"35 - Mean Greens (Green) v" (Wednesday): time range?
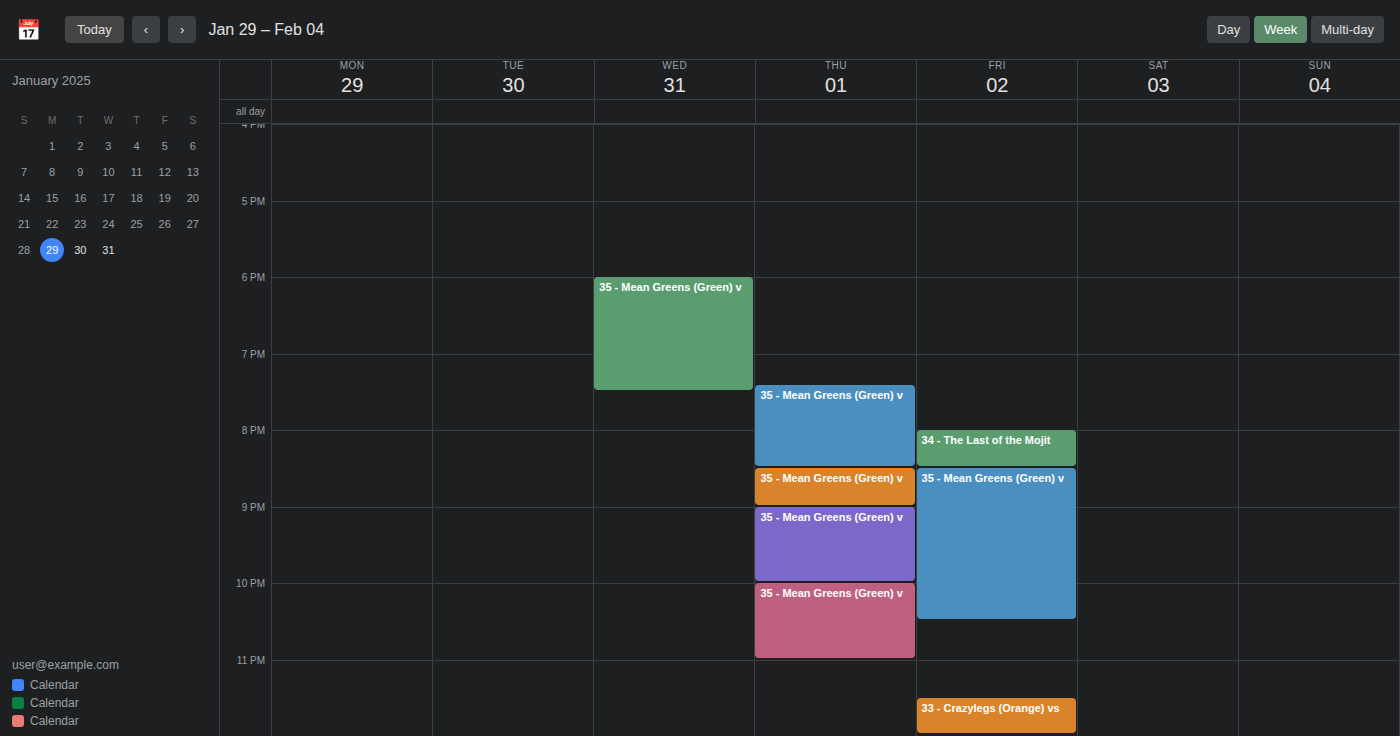
6:00 PM to 7:30 PM